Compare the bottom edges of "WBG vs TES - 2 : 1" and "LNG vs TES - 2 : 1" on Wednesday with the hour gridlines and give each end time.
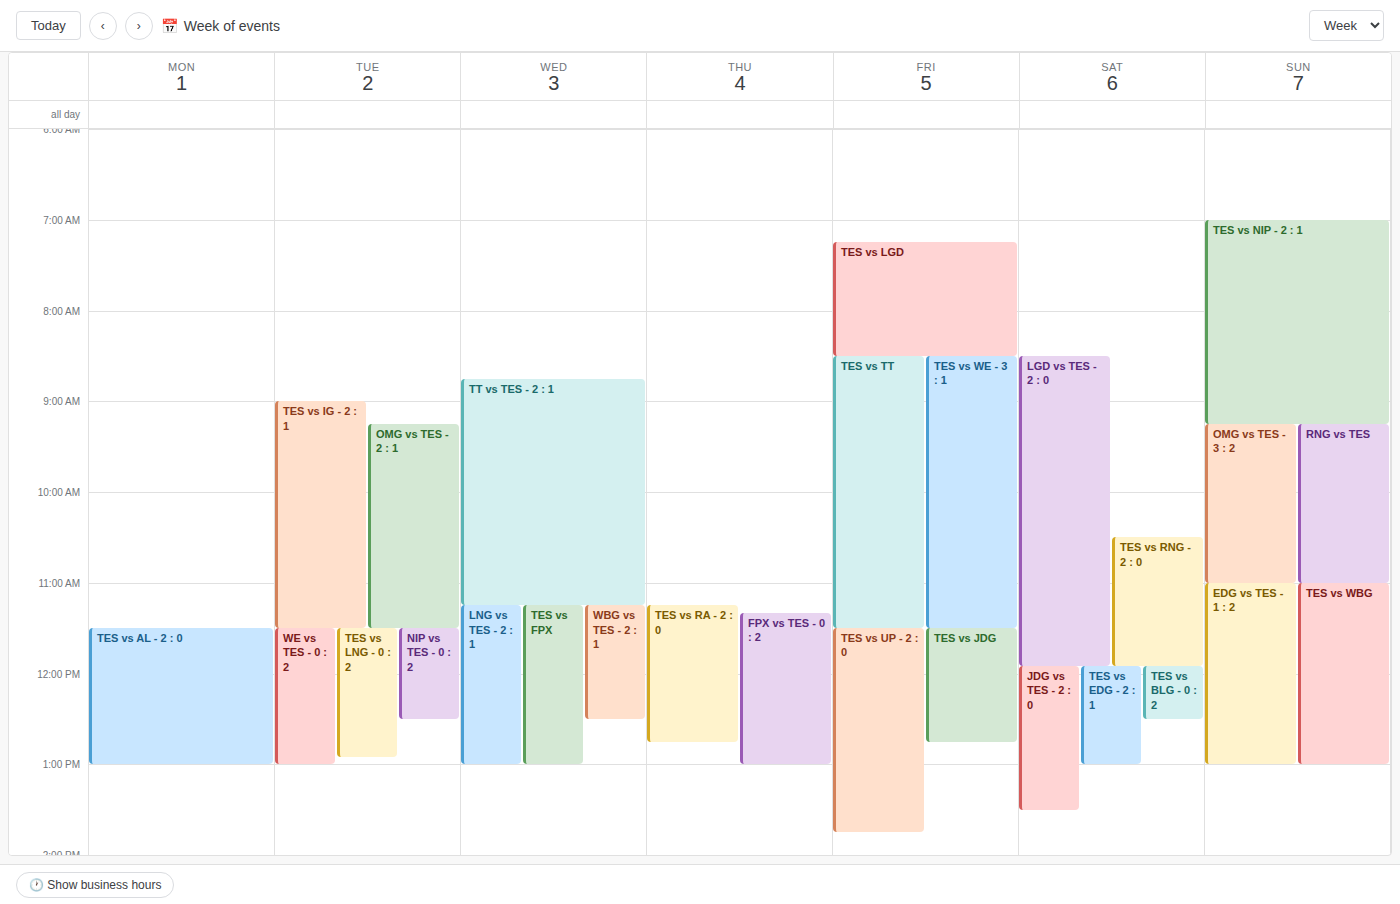
"WBG vs TES - 2 : 1": 12:30 PM, halfway between the 12 PM and 1 PM lines. "LNG vs TES - 2 : 1": 1:00 PM, exactly on the 1 PM line.